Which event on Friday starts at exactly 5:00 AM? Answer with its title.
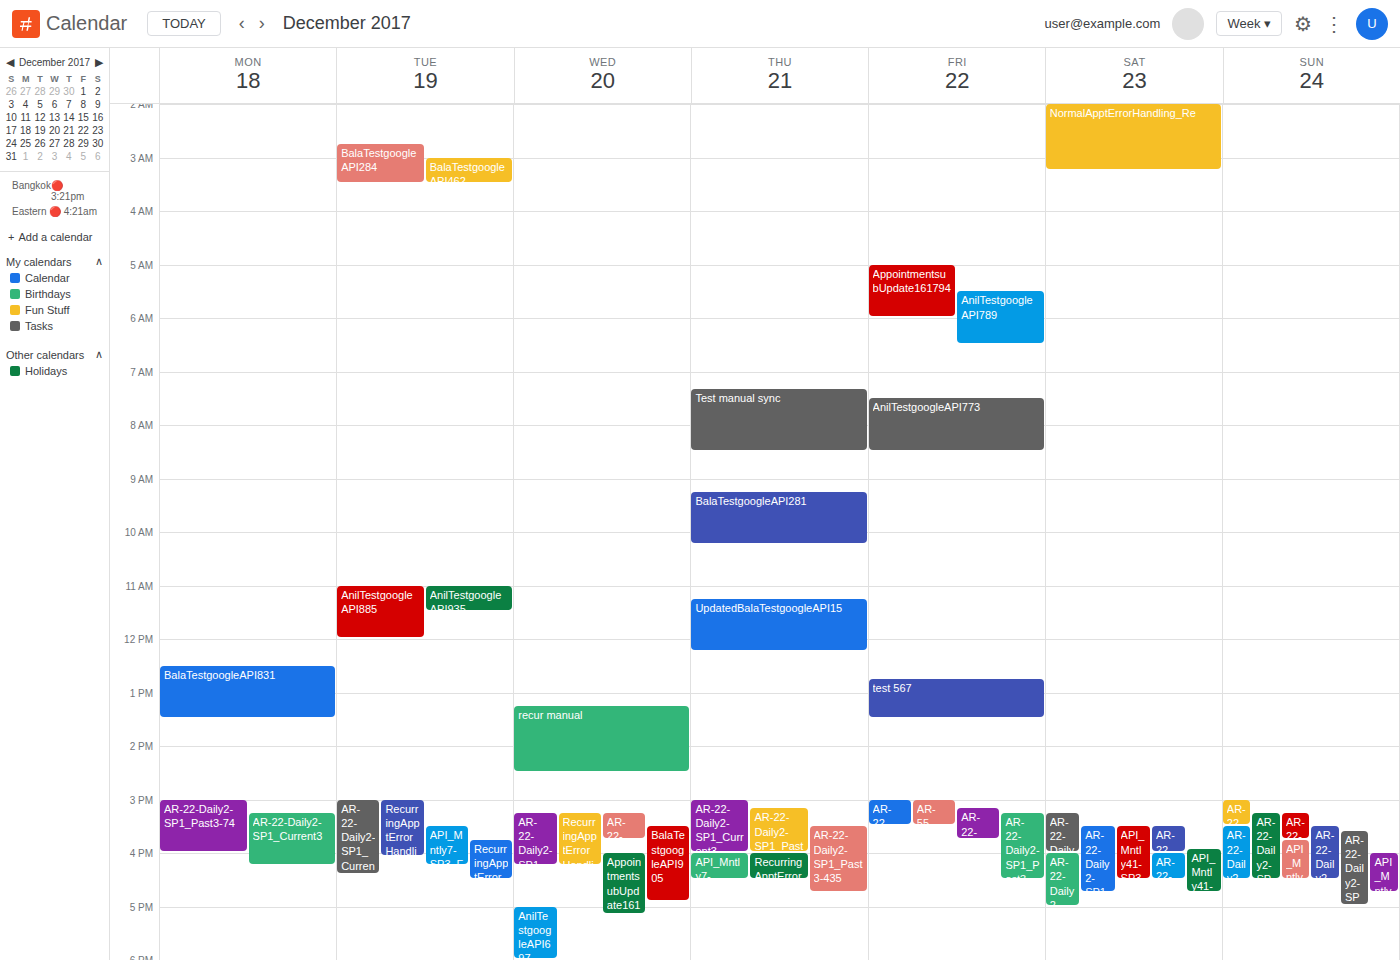
"AppointmentsubUpdate161794"